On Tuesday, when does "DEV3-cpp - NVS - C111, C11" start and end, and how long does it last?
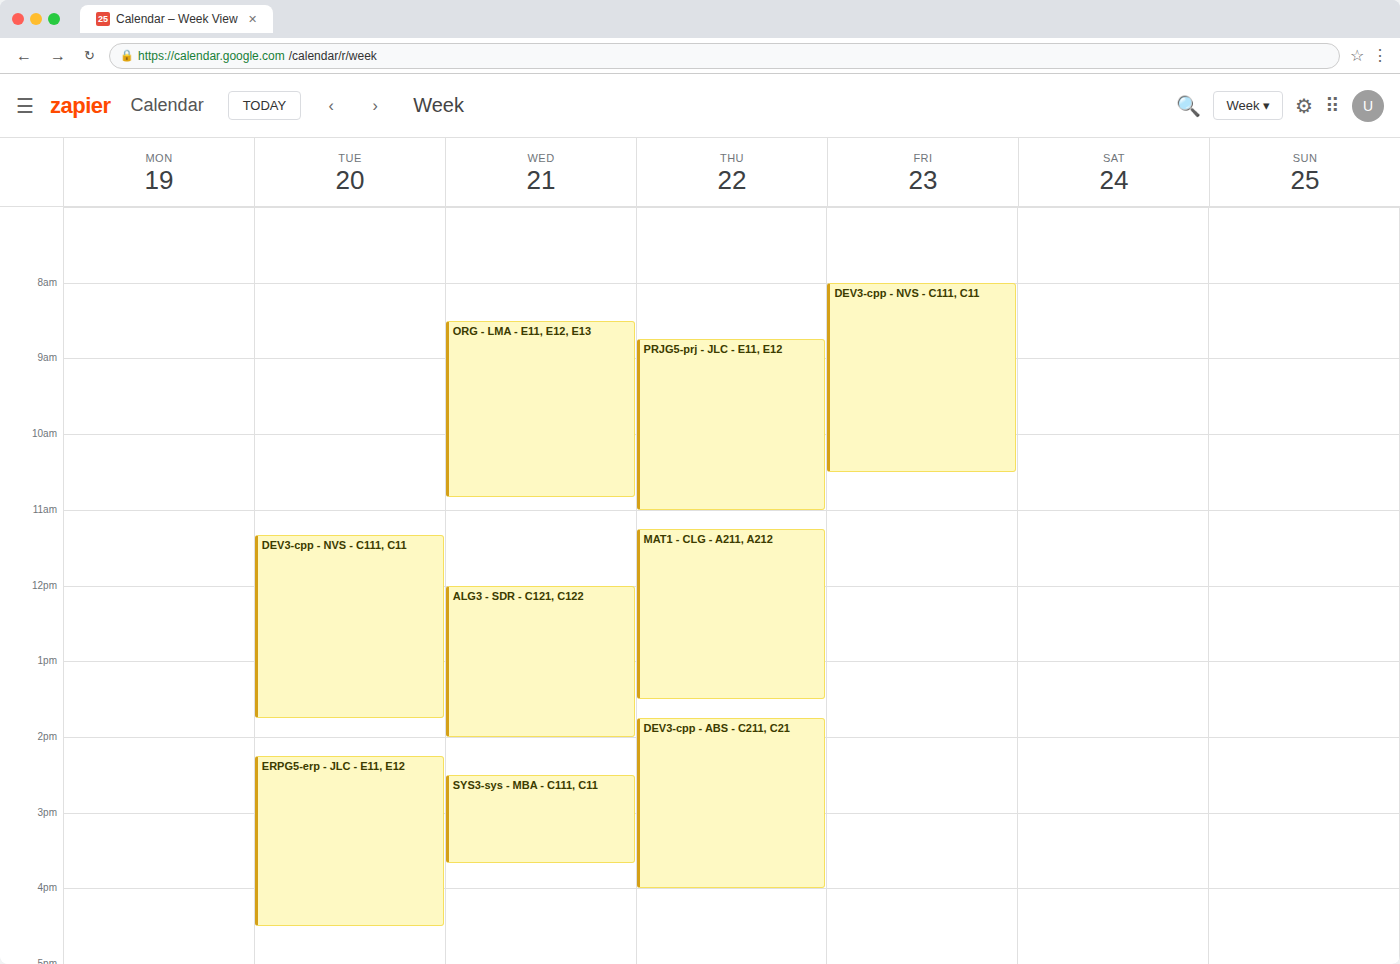
11:20 AM to 1:45 PM, 2 hours 25 minutes